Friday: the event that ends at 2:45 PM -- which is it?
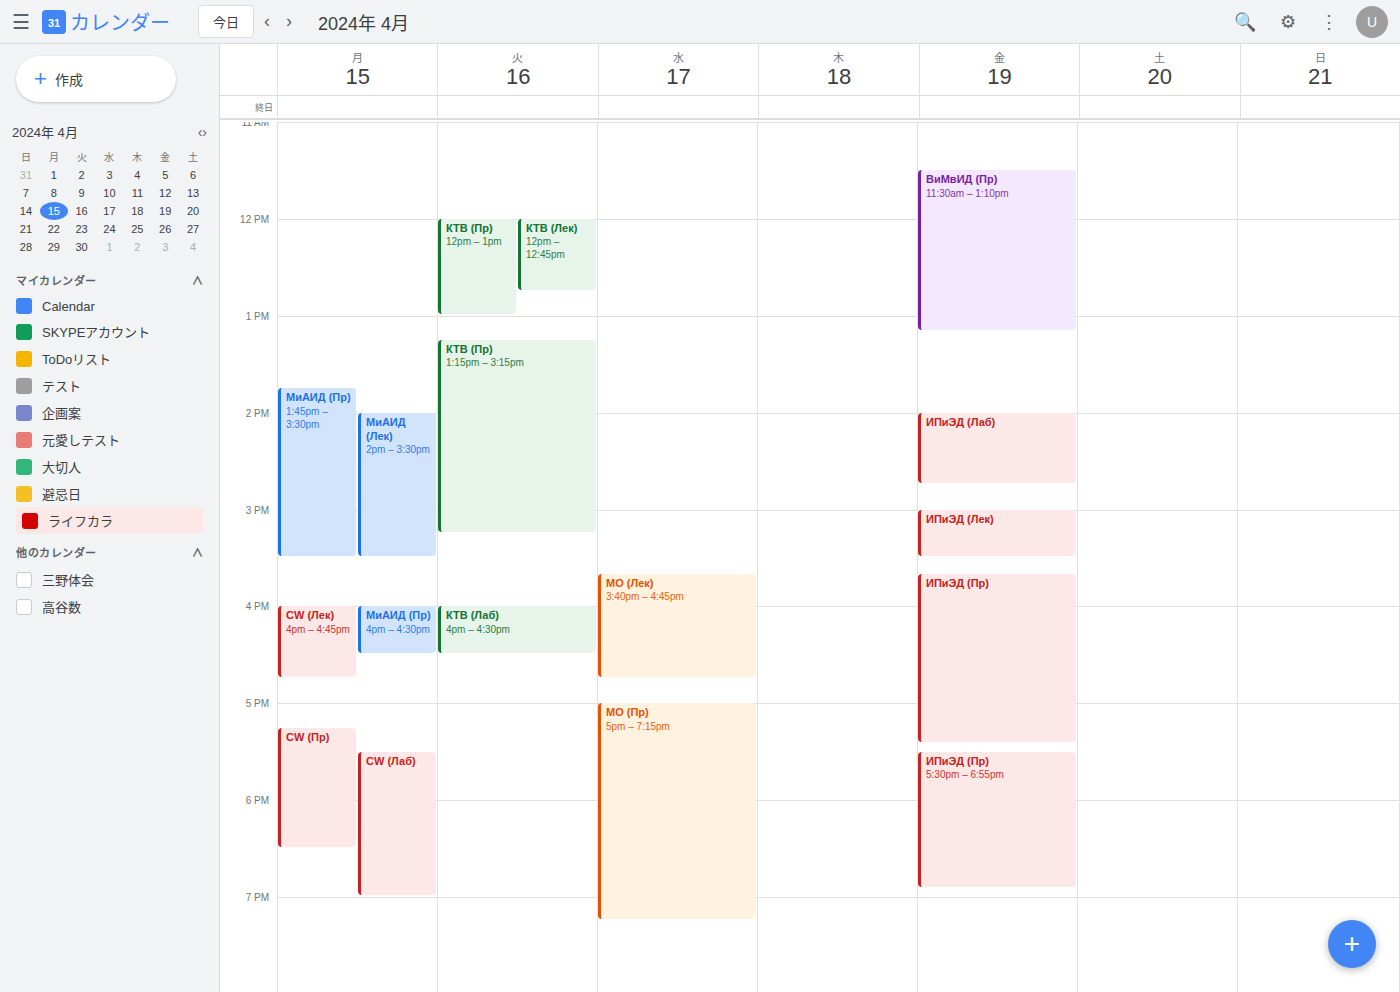
"ИПиЭД (Лаб)"